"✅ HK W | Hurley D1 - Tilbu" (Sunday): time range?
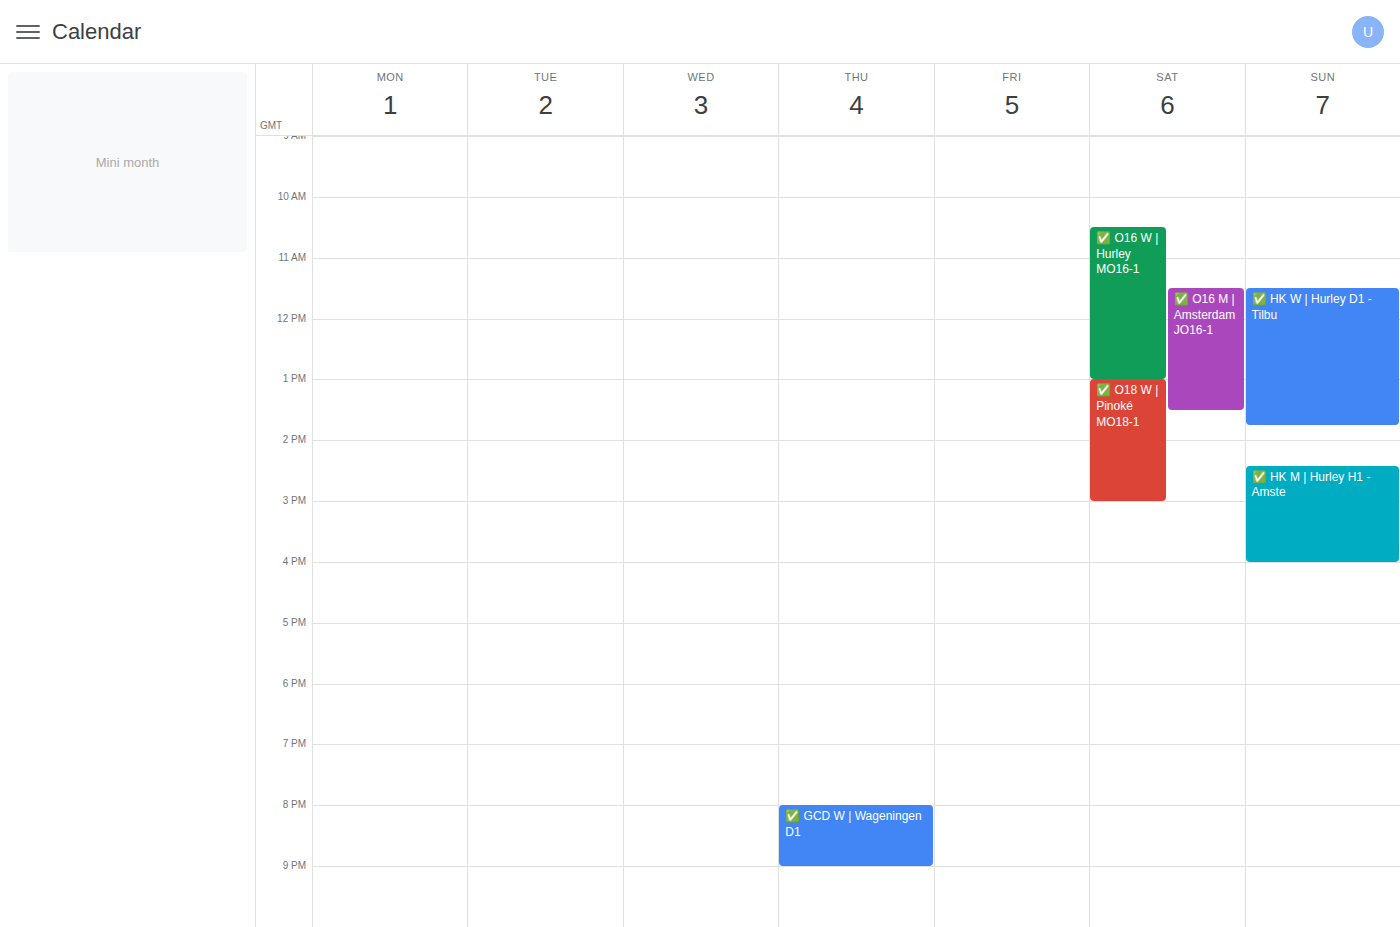
11:30 AM to 1:45 PM